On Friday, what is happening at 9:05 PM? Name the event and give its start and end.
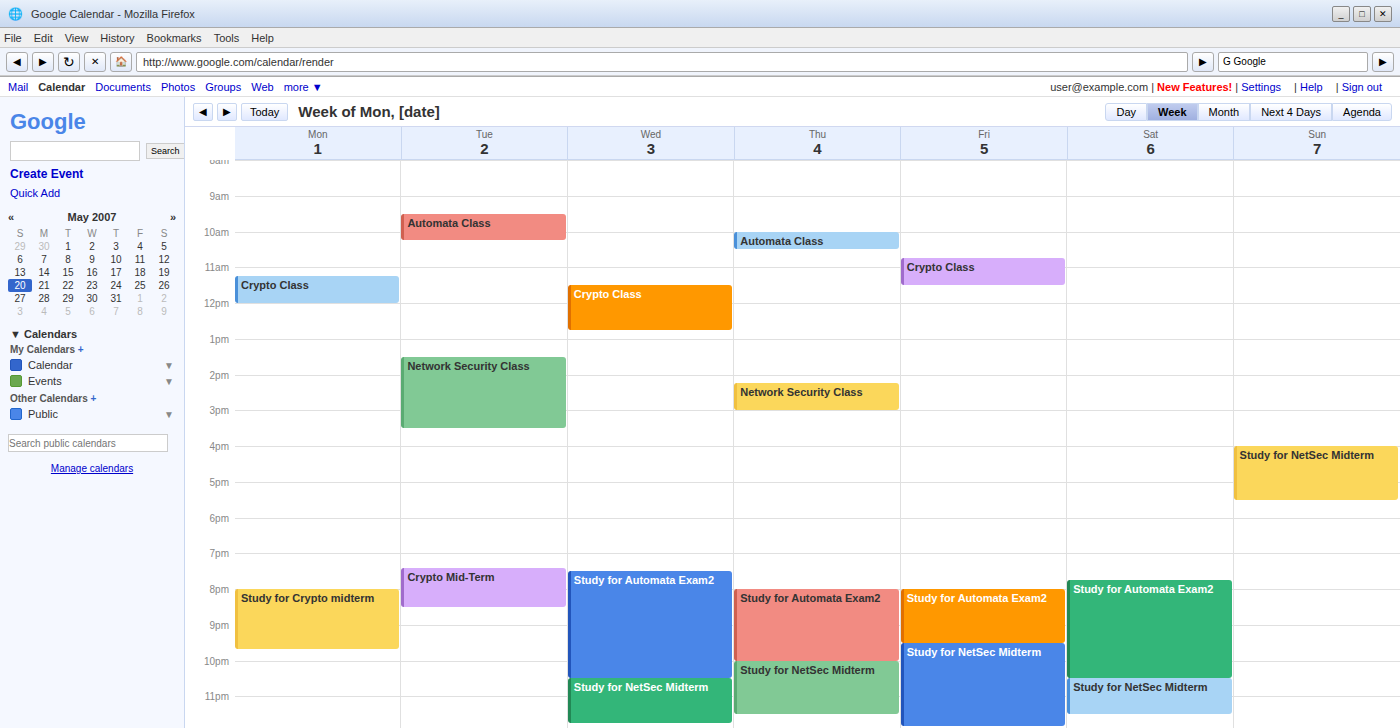
"Study for Automata Exam2", 8:00 PM to 9:30 PM